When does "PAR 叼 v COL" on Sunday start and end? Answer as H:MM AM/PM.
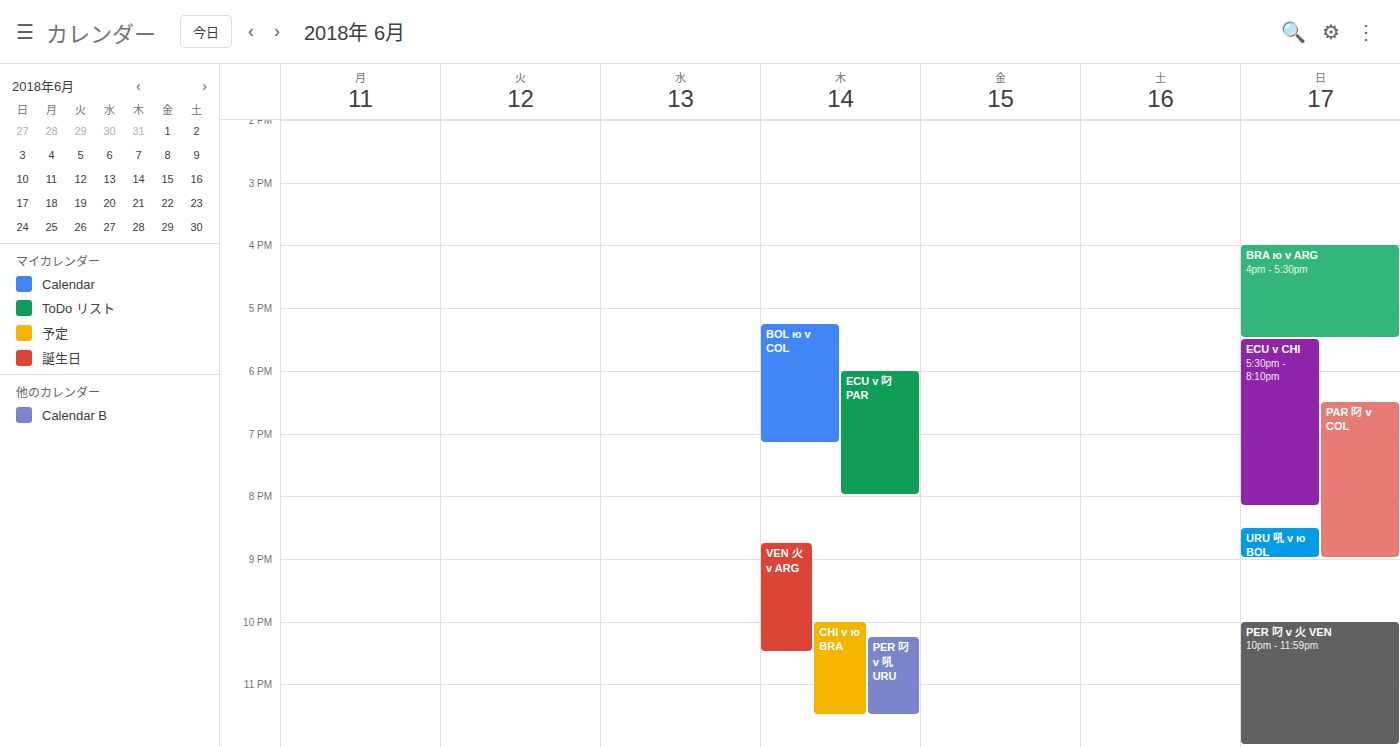
6:30 PM to 9:00 PM